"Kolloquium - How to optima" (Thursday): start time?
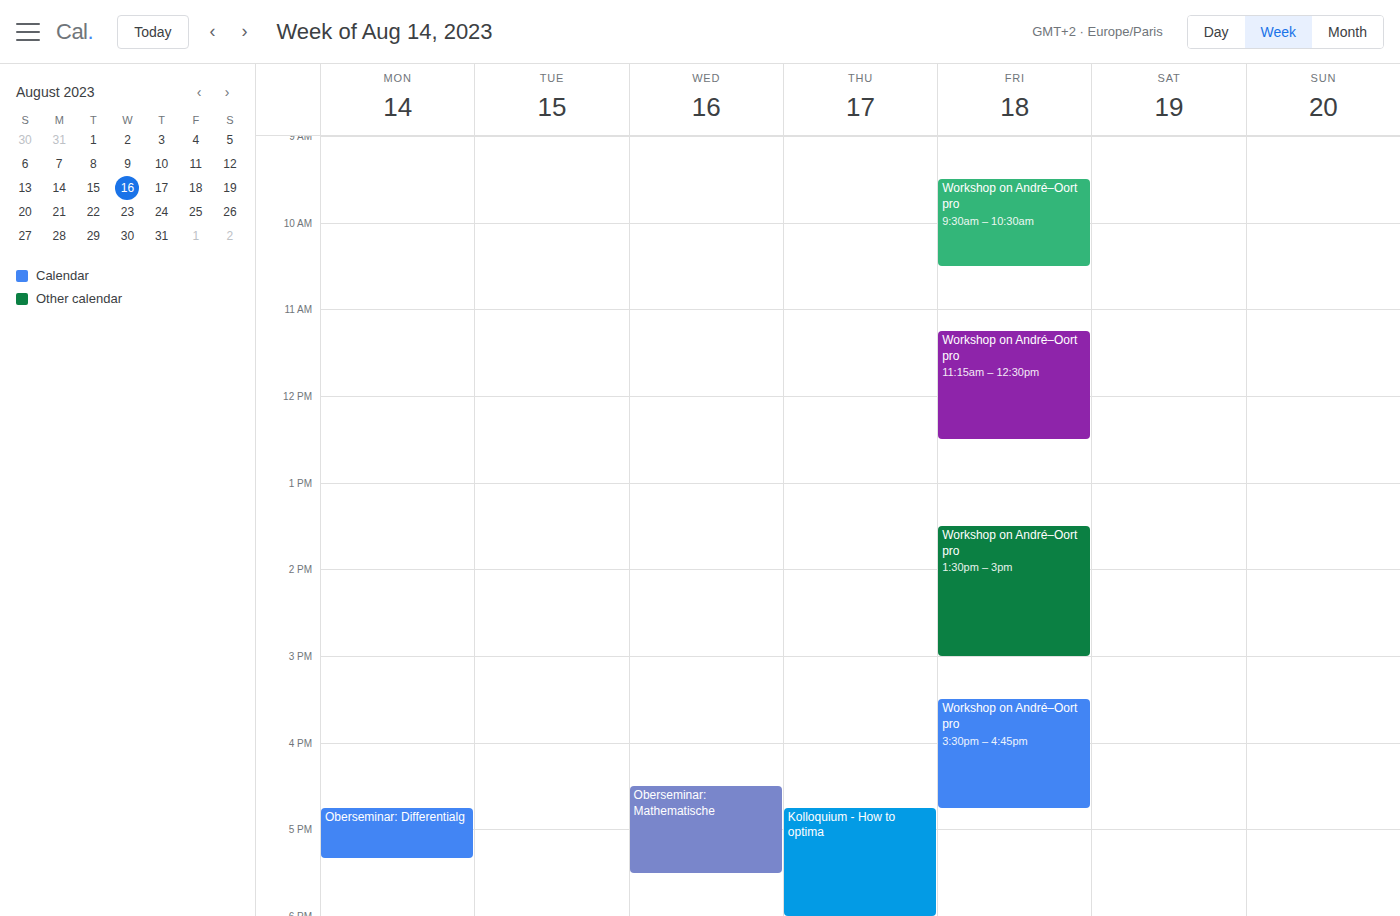
4:45 PM